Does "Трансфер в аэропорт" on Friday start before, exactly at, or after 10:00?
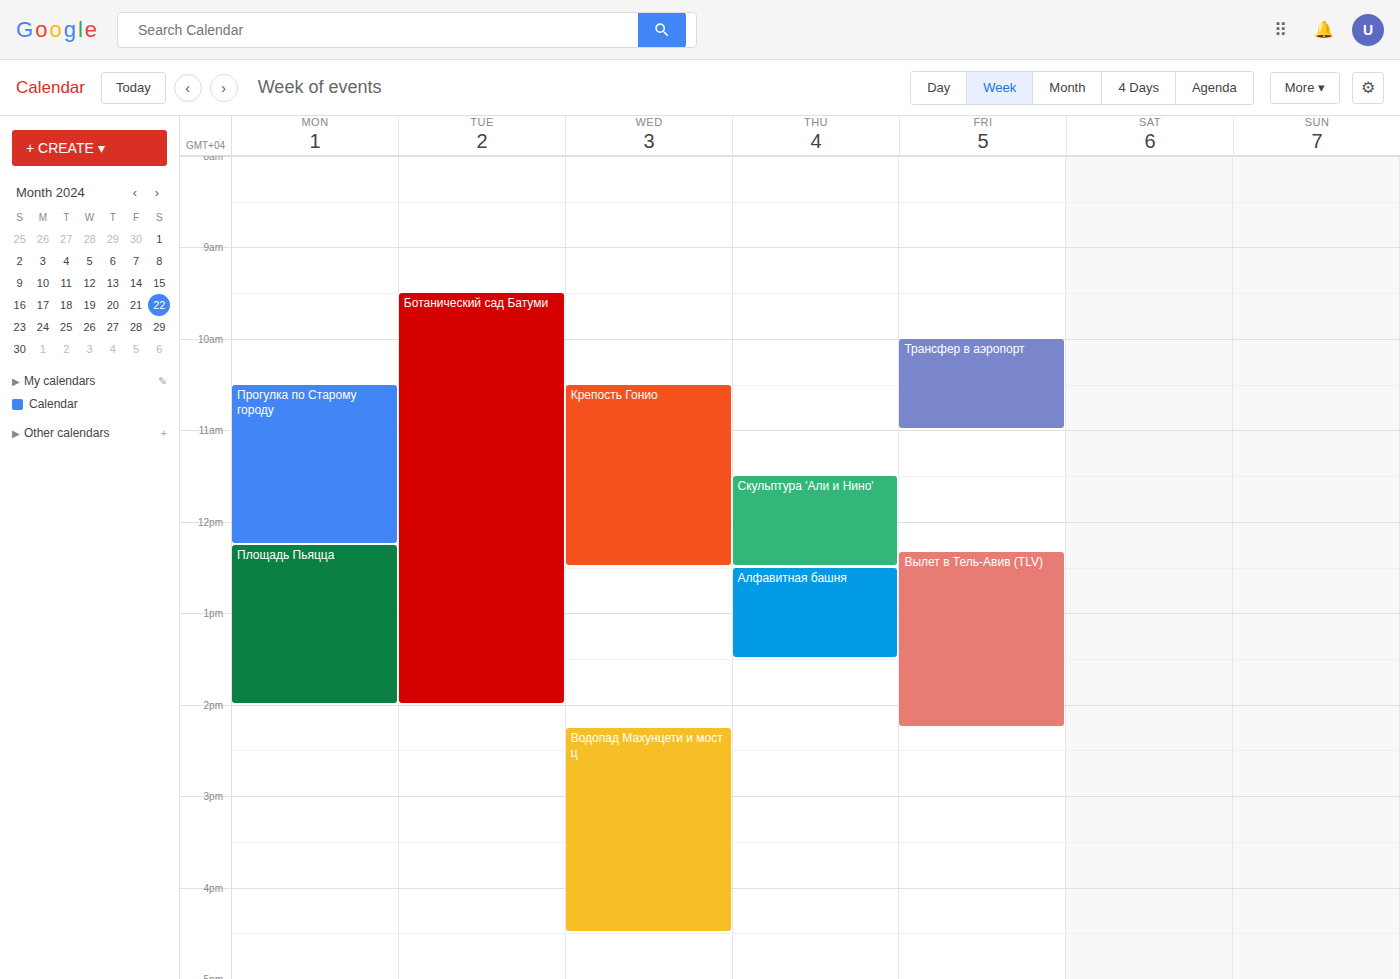
10:00 -- exactly at 10:00, on the 10:00 line.